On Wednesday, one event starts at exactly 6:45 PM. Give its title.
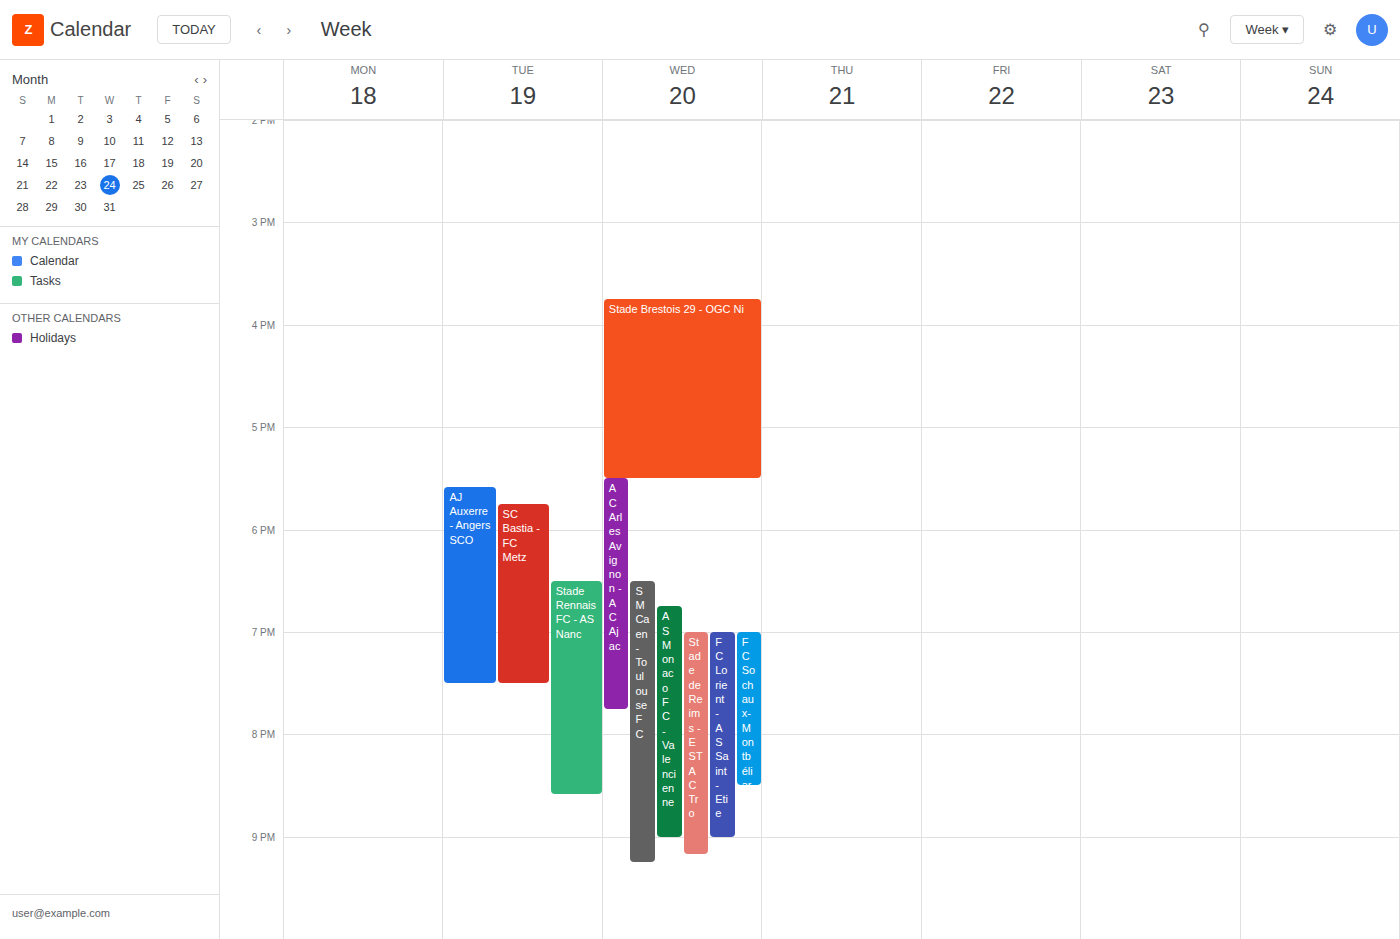
"AS Monaco FC - Valencienne"